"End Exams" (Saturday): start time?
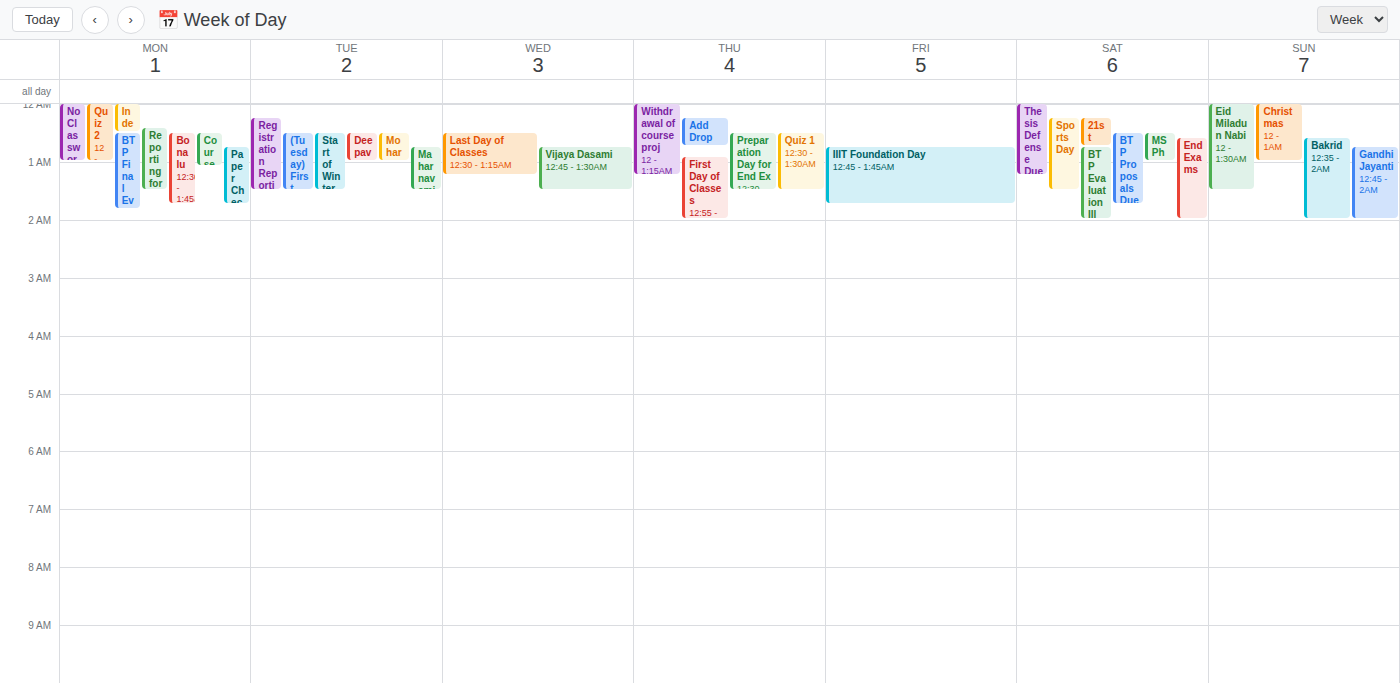
00:35